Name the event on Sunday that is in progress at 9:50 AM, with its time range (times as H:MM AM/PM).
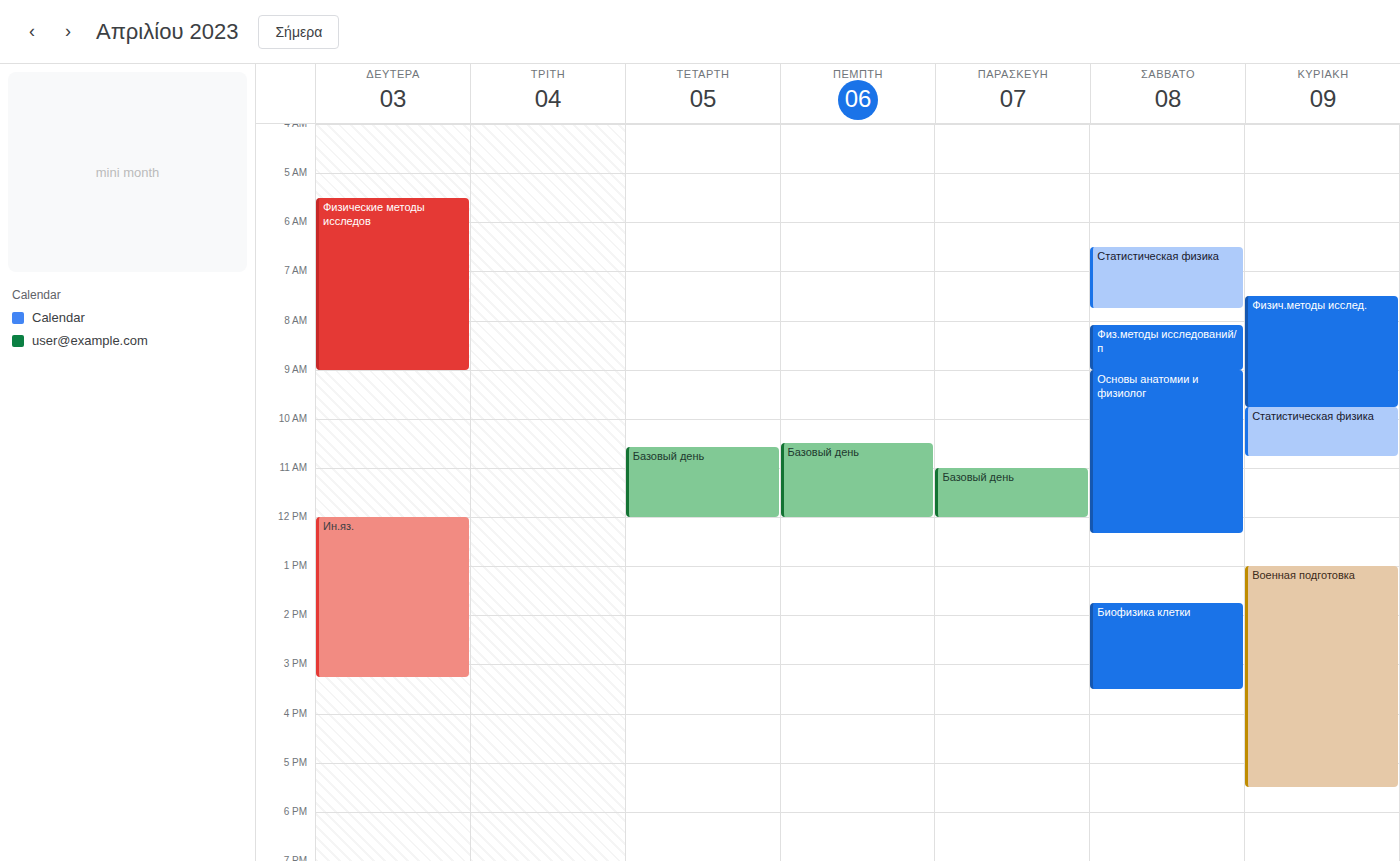
"Статистическая физика", 9:45 AM to 10:45 AM